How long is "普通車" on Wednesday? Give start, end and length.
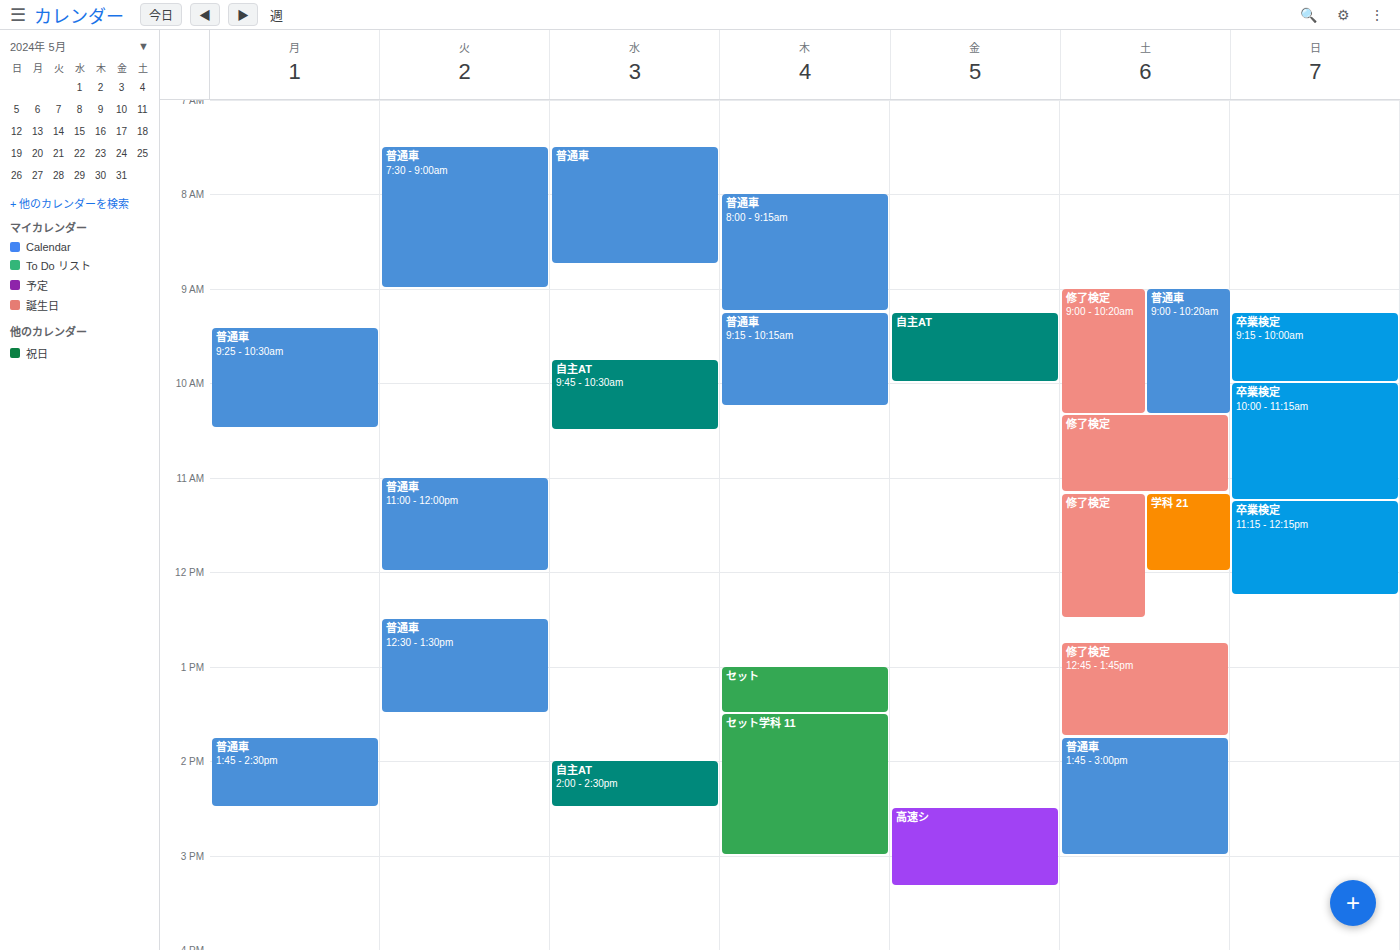
07:30 to 08:45, 1 hour 15 minutes